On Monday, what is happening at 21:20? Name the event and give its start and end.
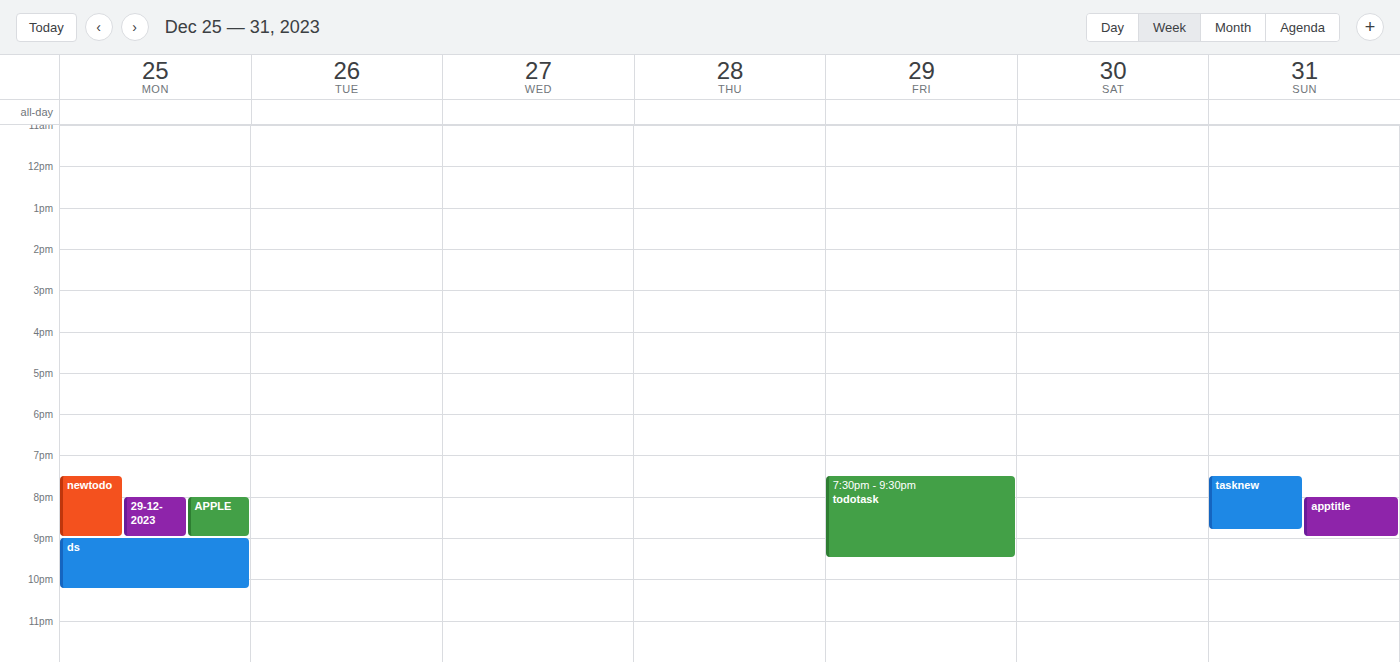
"ds", 21:00 to 22:15